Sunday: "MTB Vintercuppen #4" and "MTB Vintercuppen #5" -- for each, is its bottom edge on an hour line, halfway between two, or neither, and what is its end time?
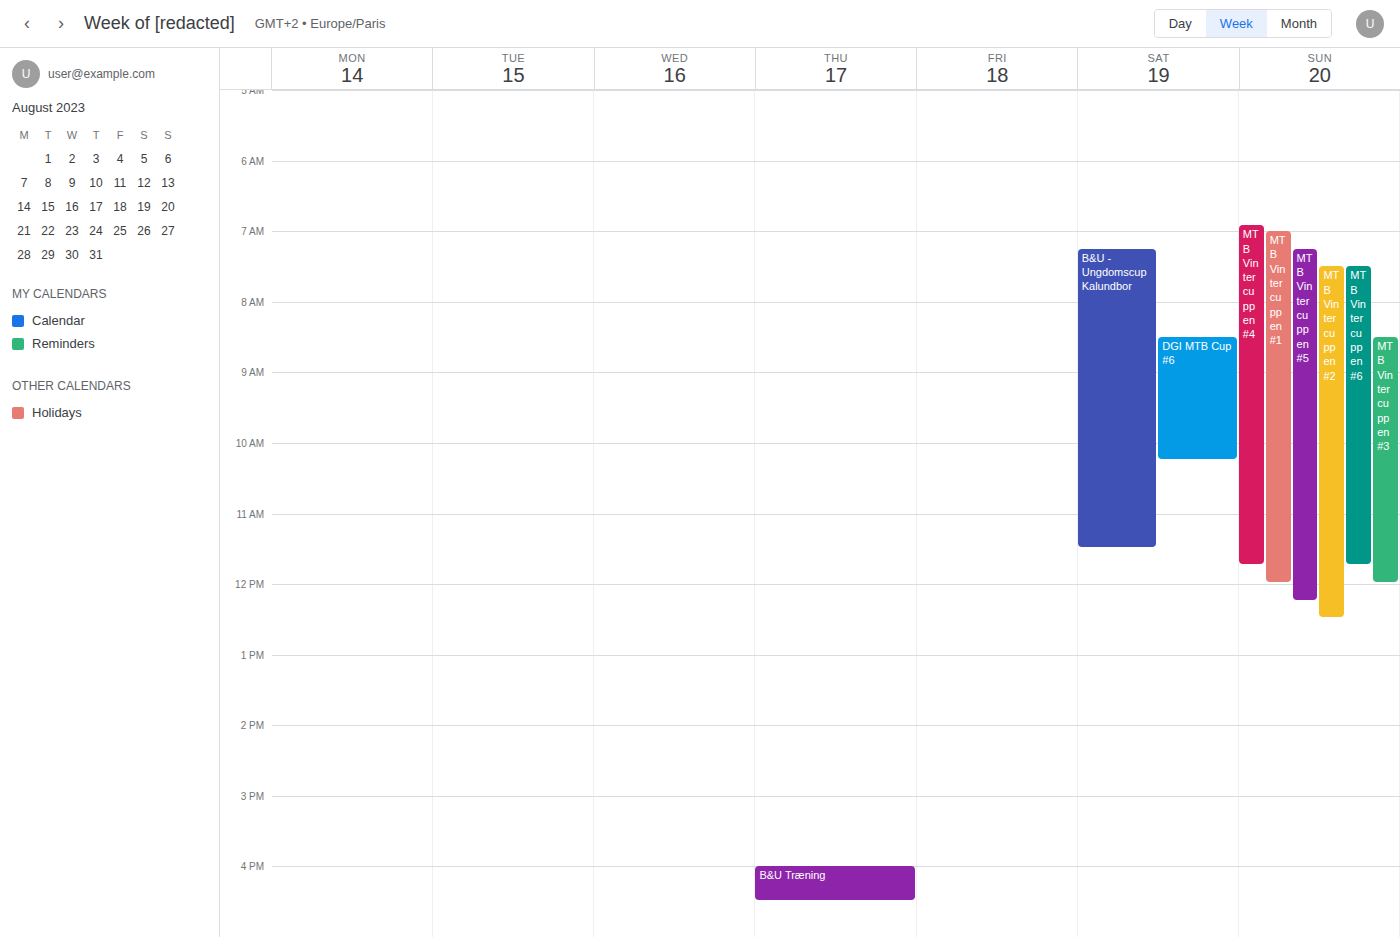
"MTB Vintercuppen #4": 11:45 AM, neither: three quarters of the way from the 11 AM line to the 12 PM line. "MTB Vintercuppen #5": 12:15 PM, neither: a quarter of the way from the 12 PM line to the 1 PM line.